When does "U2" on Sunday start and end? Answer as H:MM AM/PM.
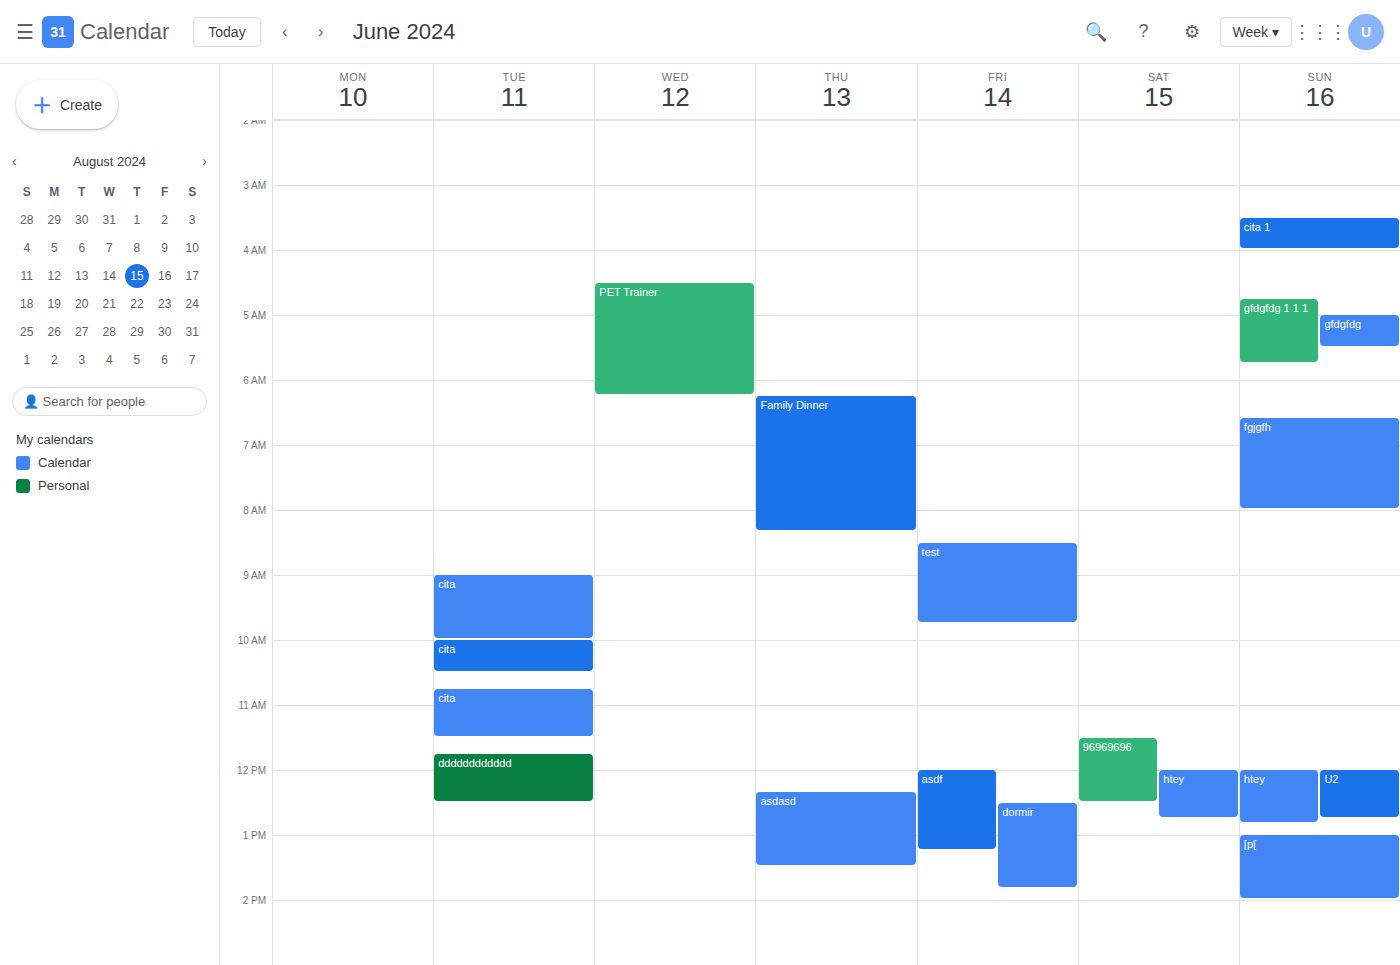
12:00 PM to 12:45 PM